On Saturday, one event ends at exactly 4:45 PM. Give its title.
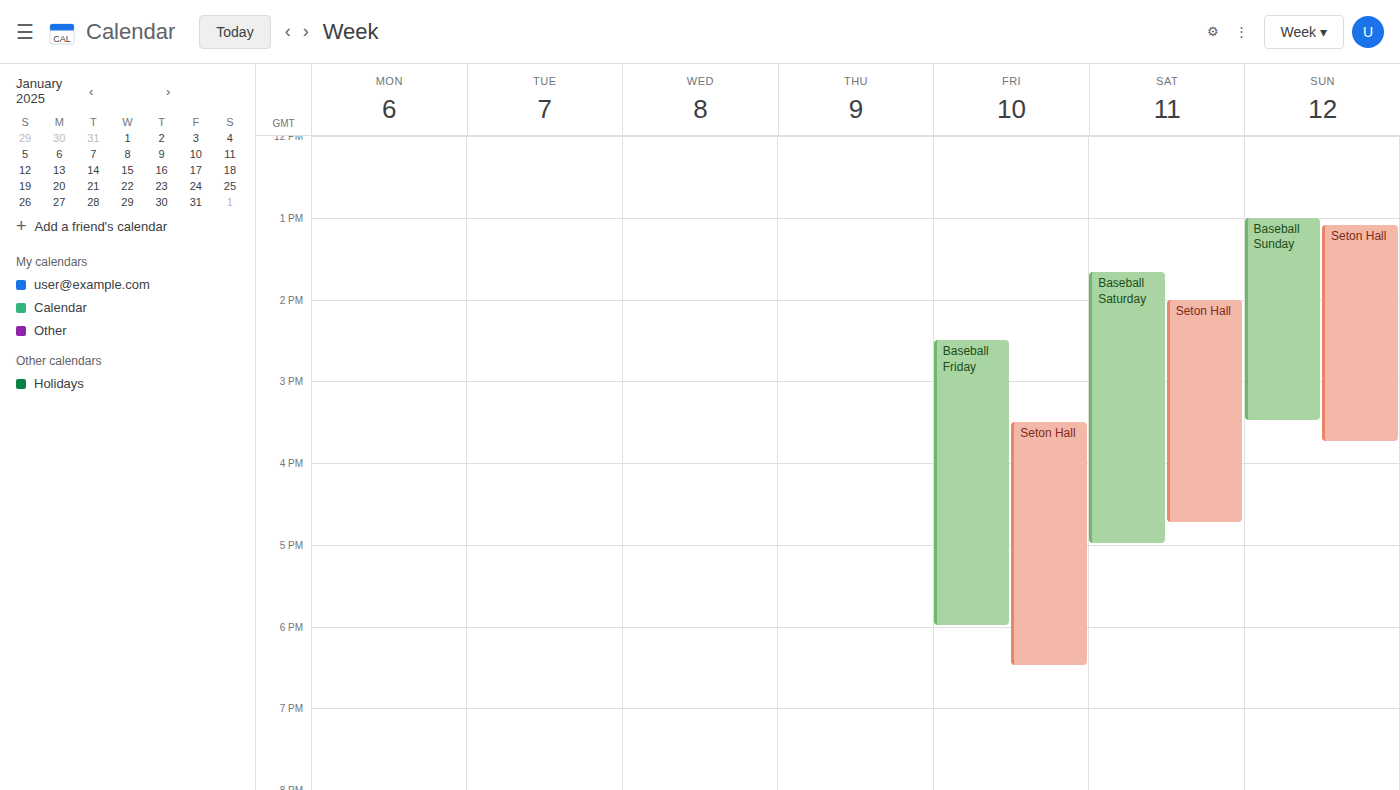
"Seton Hall"